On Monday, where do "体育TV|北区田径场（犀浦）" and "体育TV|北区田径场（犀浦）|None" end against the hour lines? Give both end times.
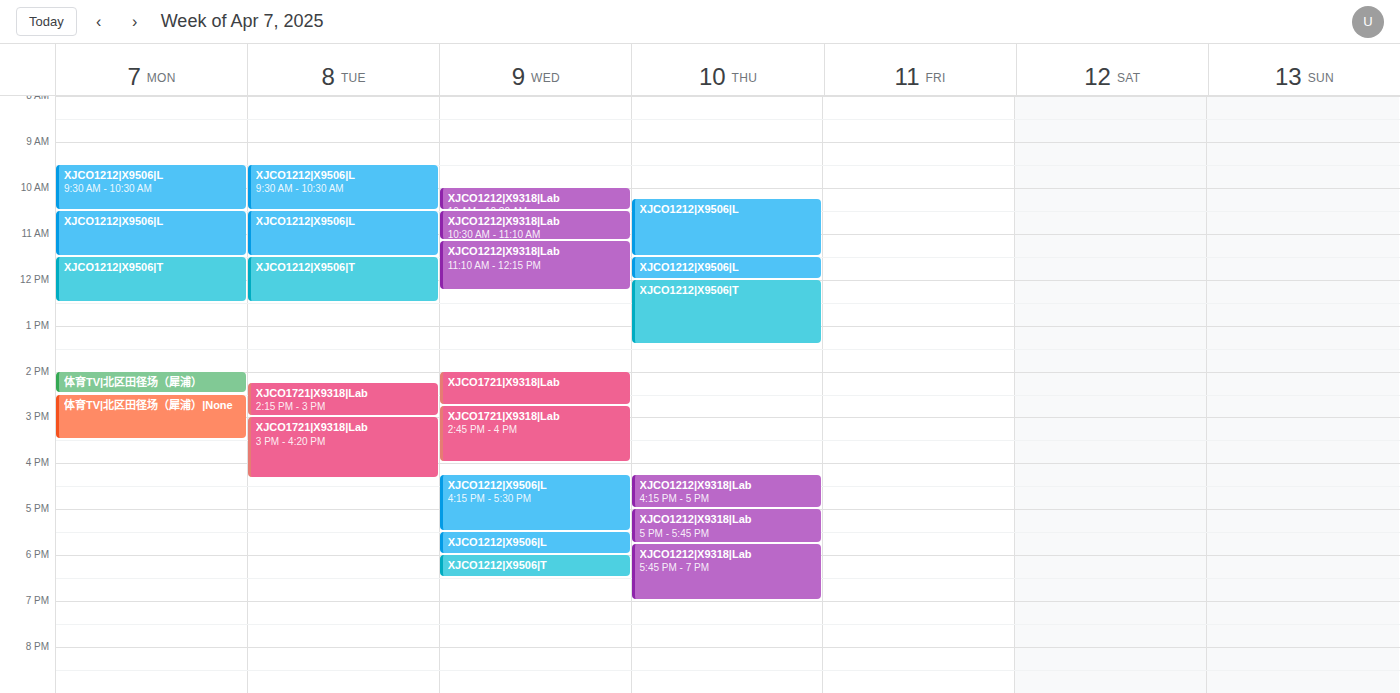
"体育TV|北区田径场（犀浦）": 2:30 PM, halfway between the 2 PM and 3 PM lines. "体育TV|北区田径场（犀浦）|None": 3:30 PM, halfway between the 3 PM and 4 PM lines.